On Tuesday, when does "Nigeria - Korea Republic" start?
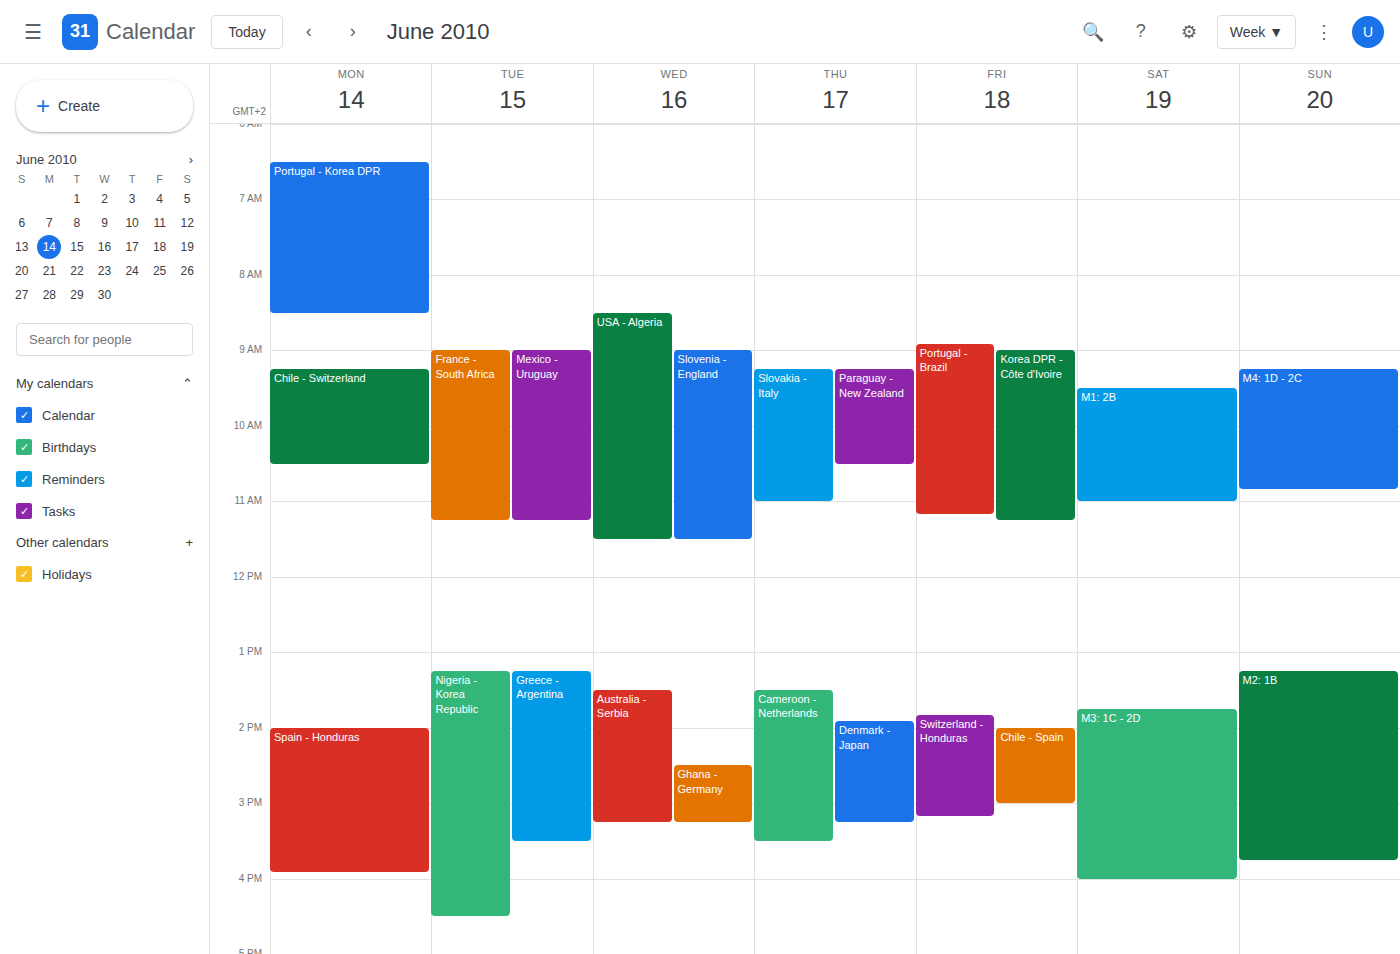
1:15 PM